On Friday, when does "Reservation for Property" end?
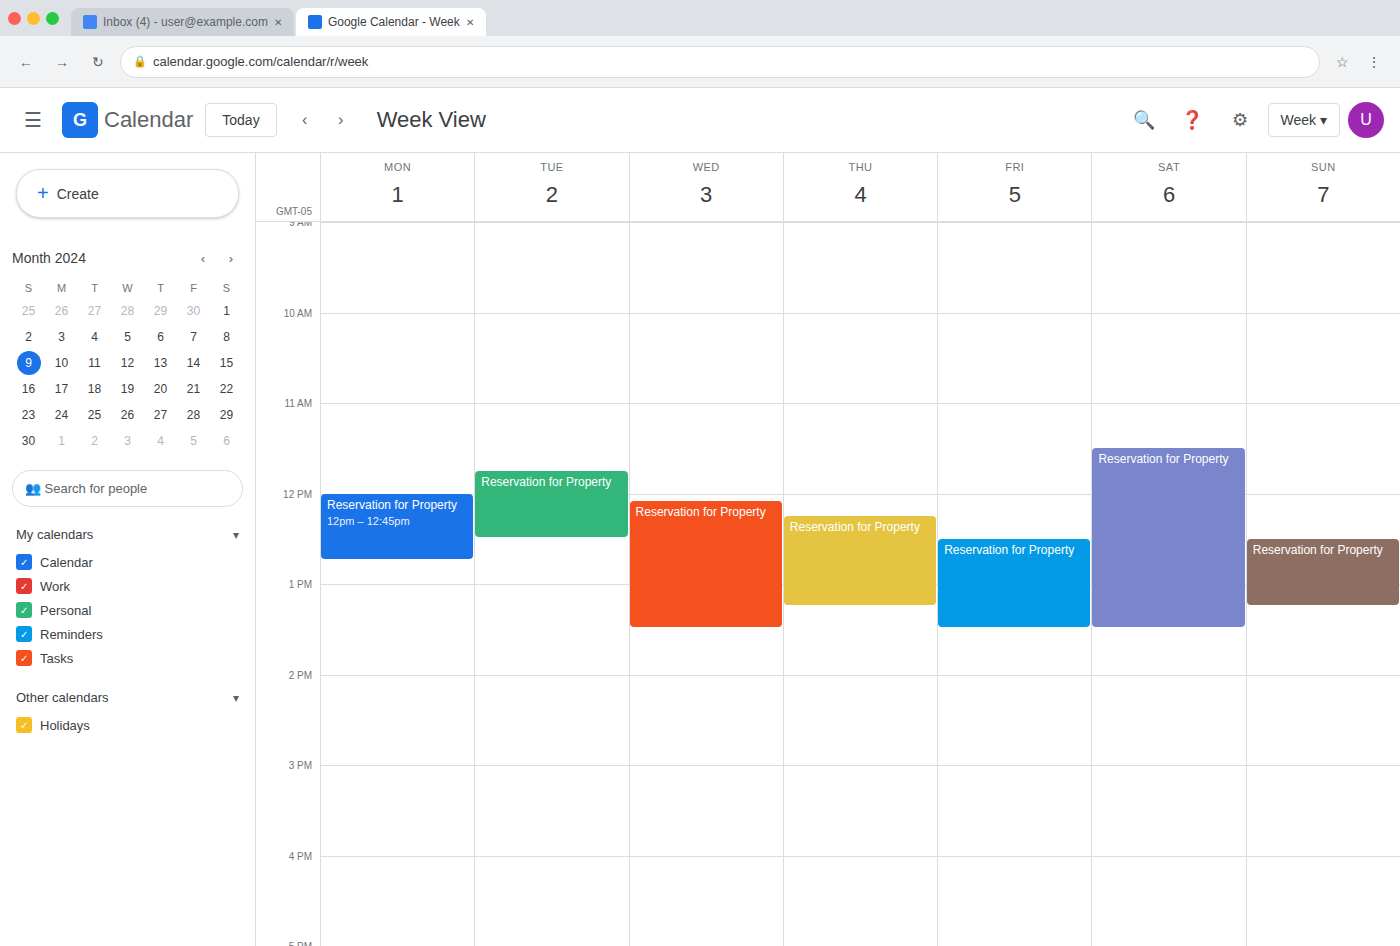
1:30 PM